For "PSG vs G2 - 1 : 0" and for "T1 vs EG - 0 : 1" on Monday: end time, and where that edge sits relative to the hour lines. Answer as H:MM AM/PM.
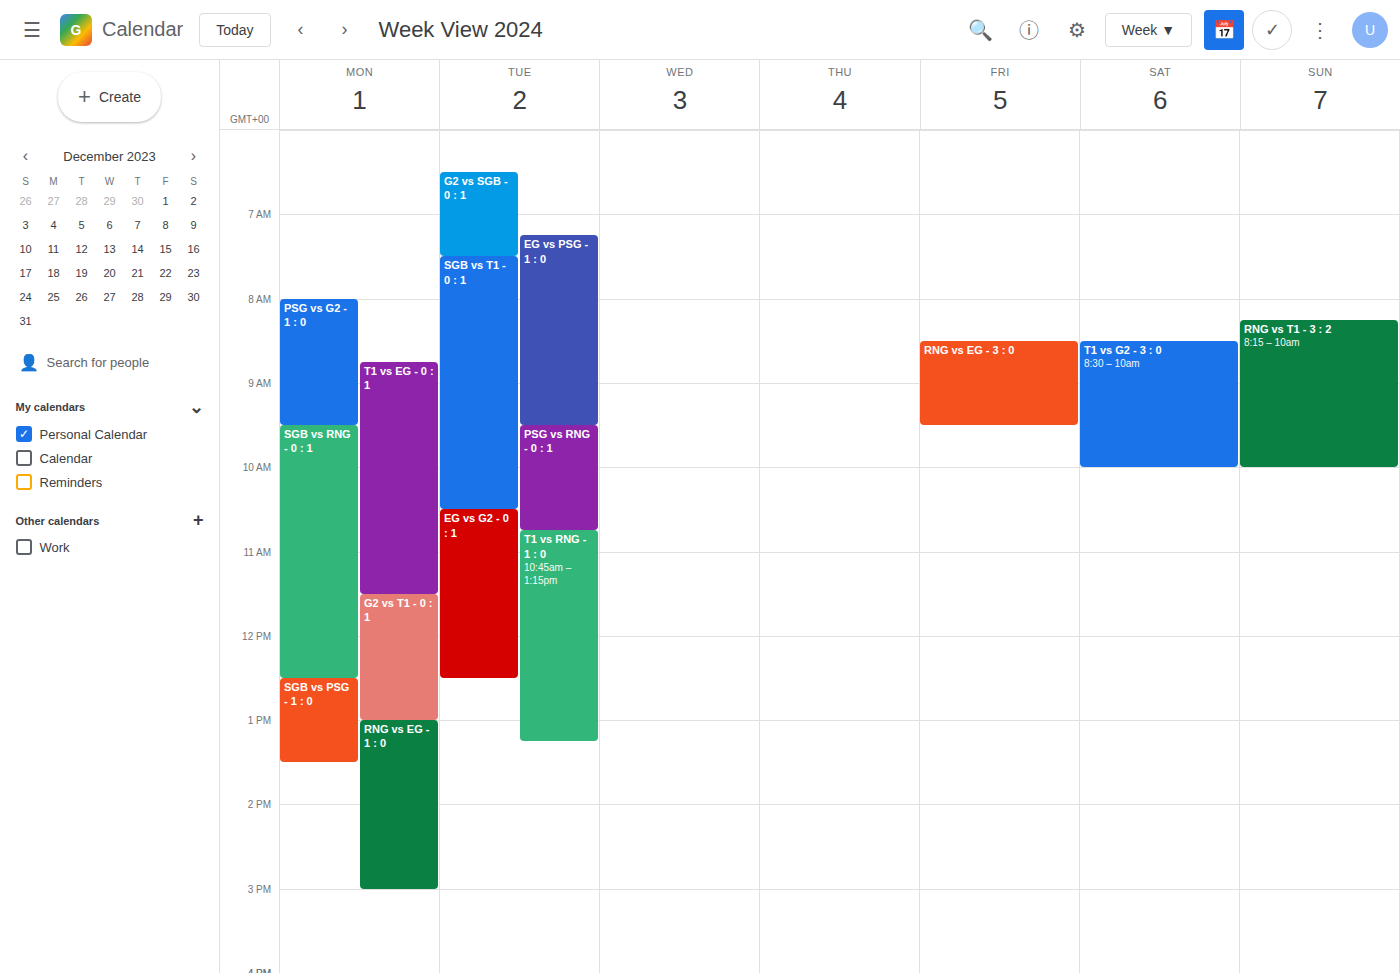
"PSG vs G2 - 1 : 0": 9:30 AM, halfway between the 9 AM and 10 AM lines. "T1 vs EG - 0 : 1": 11:30 AM, halfway between the 11 AM and 12 PM lines.